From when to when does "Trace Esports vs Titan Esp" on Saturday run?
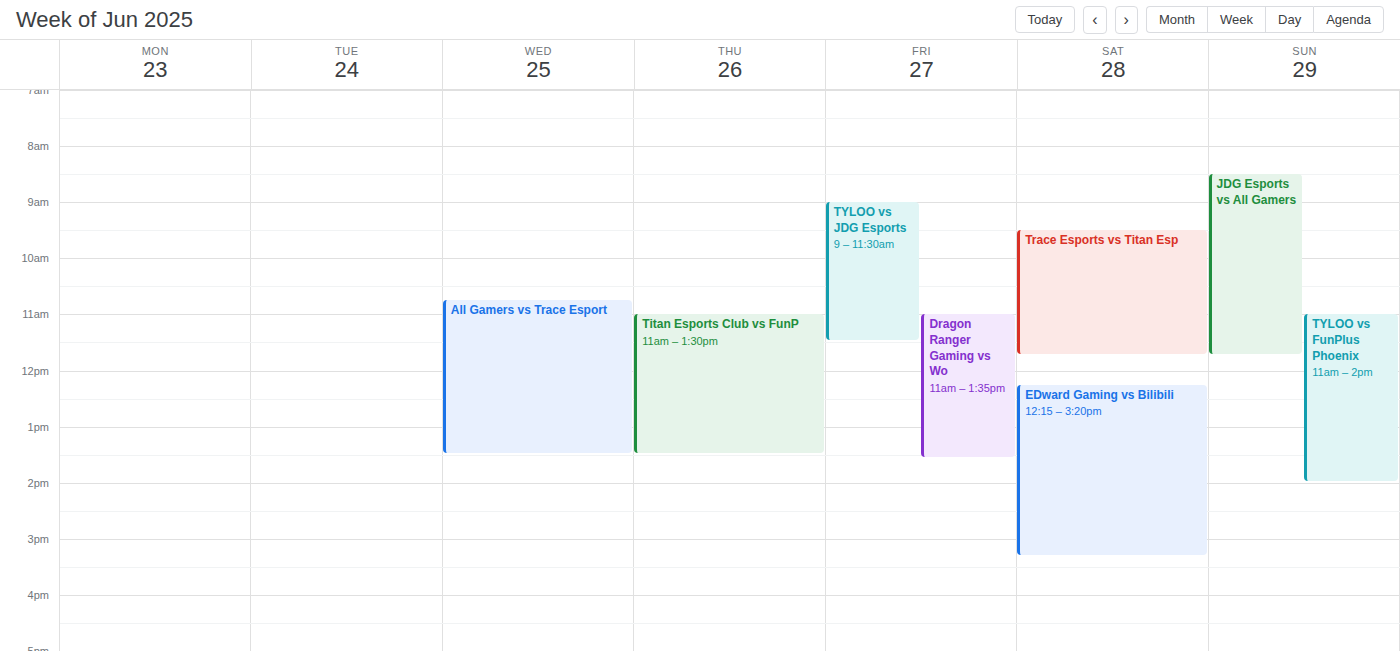
9:30 AM to 11:45 AM